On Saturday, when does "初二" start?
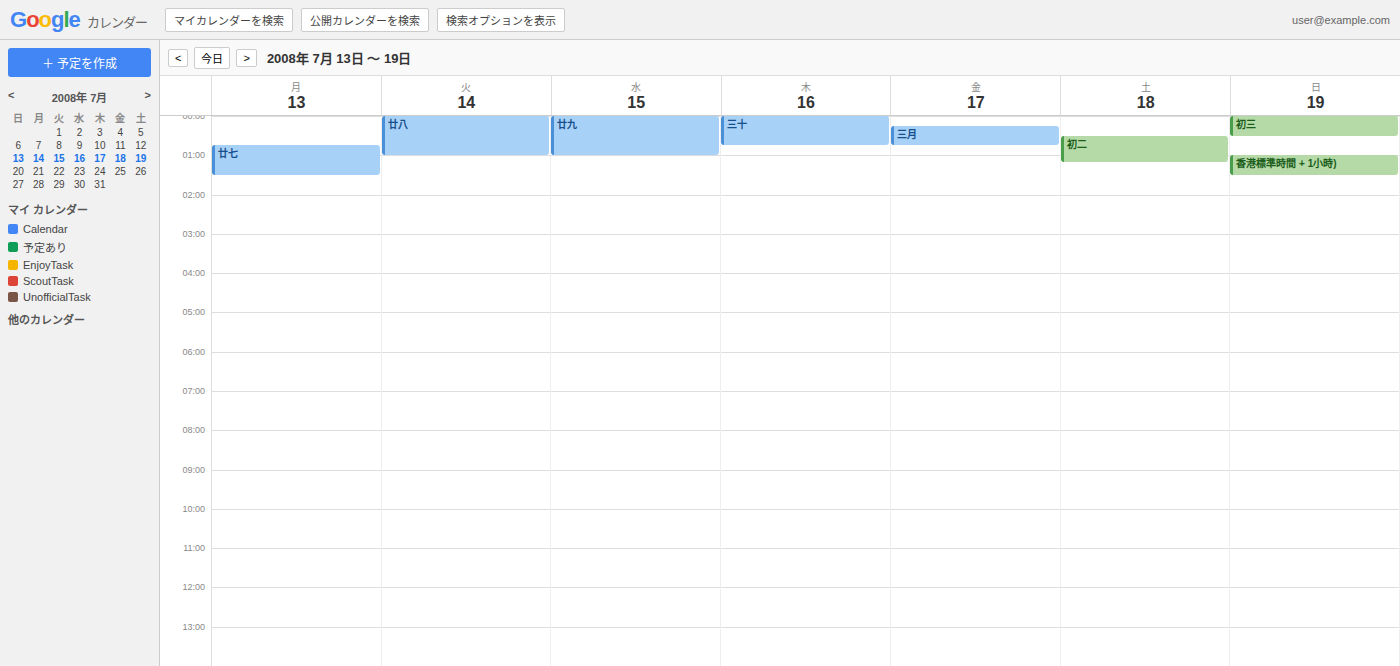
12:30 AM